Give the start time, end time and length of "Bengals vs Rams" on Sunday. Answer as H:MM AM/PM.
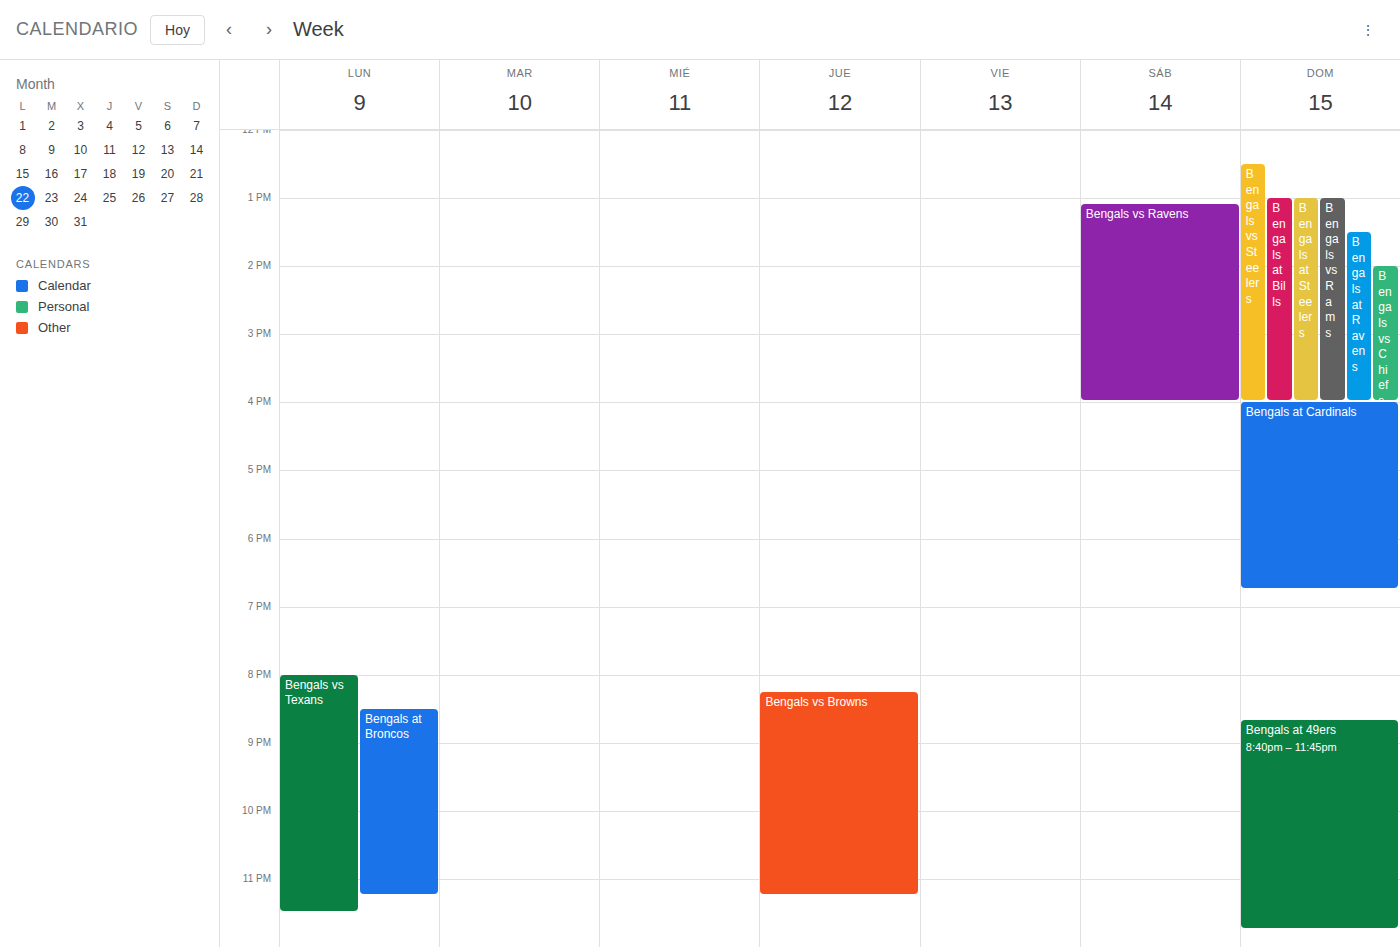
1:00 PM to 4:00 PM, 3 hours